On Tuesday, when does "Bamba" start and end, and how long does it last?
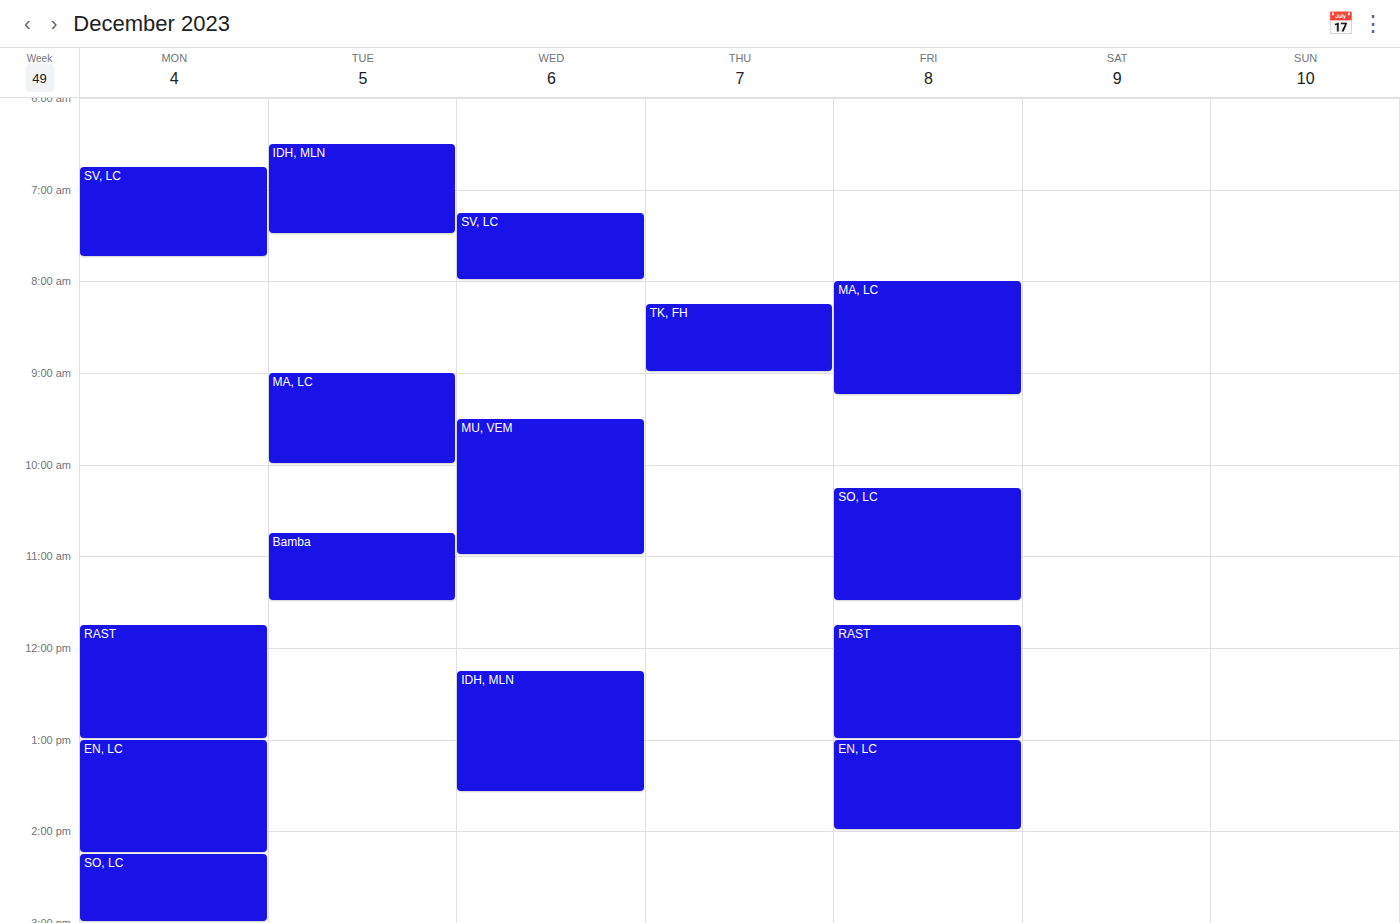
10:45 AM to 11:30 AM, 45 minutes